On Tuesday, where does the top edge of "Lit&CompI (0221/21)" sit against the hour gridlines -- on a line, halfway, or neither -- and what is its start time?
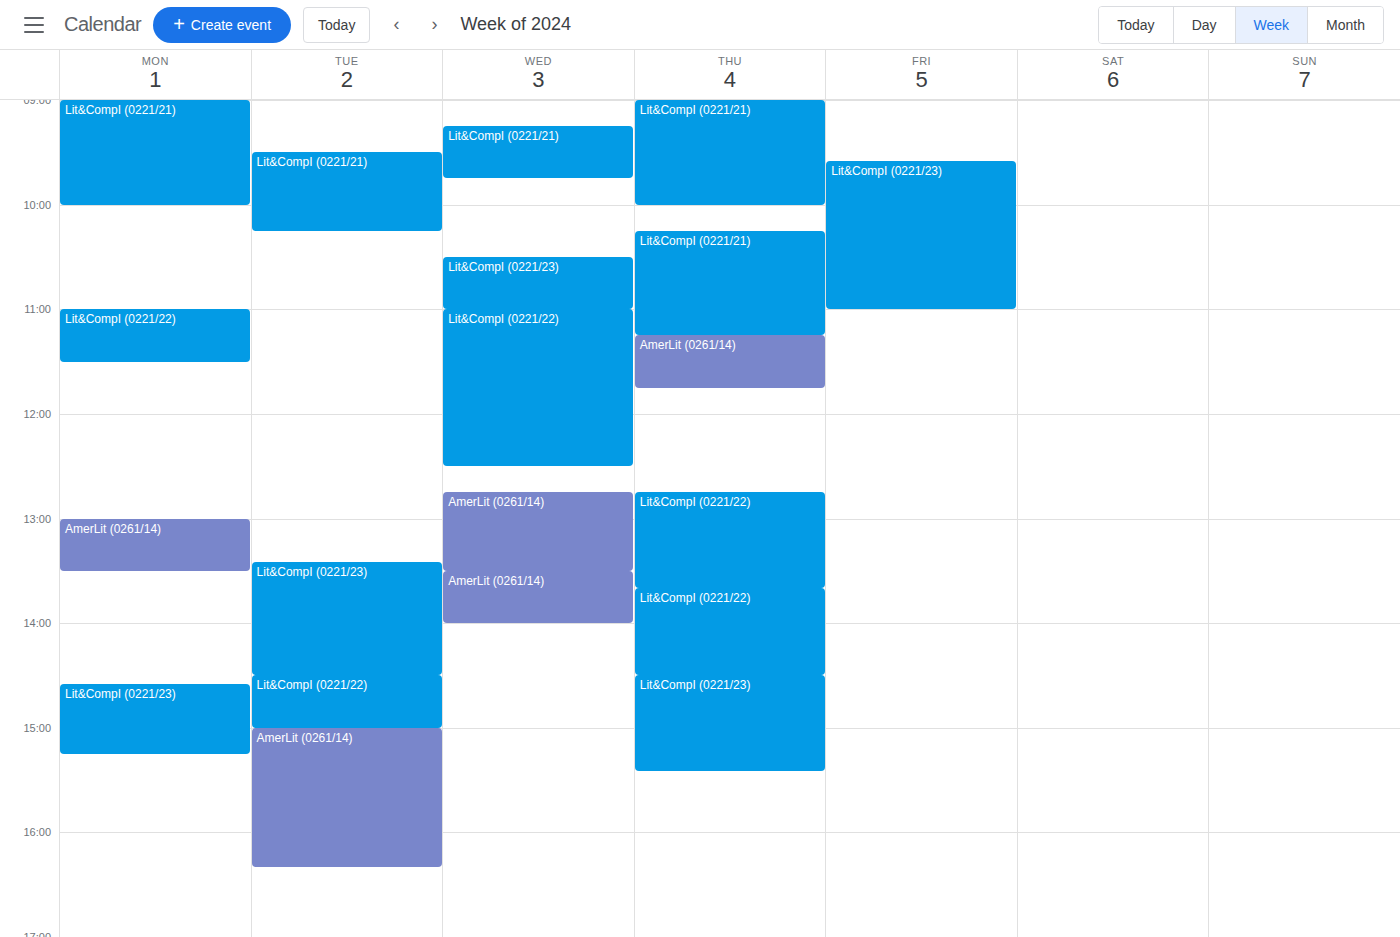
9:30 AM -- halfway between the 9 AM and 10 AM lines.